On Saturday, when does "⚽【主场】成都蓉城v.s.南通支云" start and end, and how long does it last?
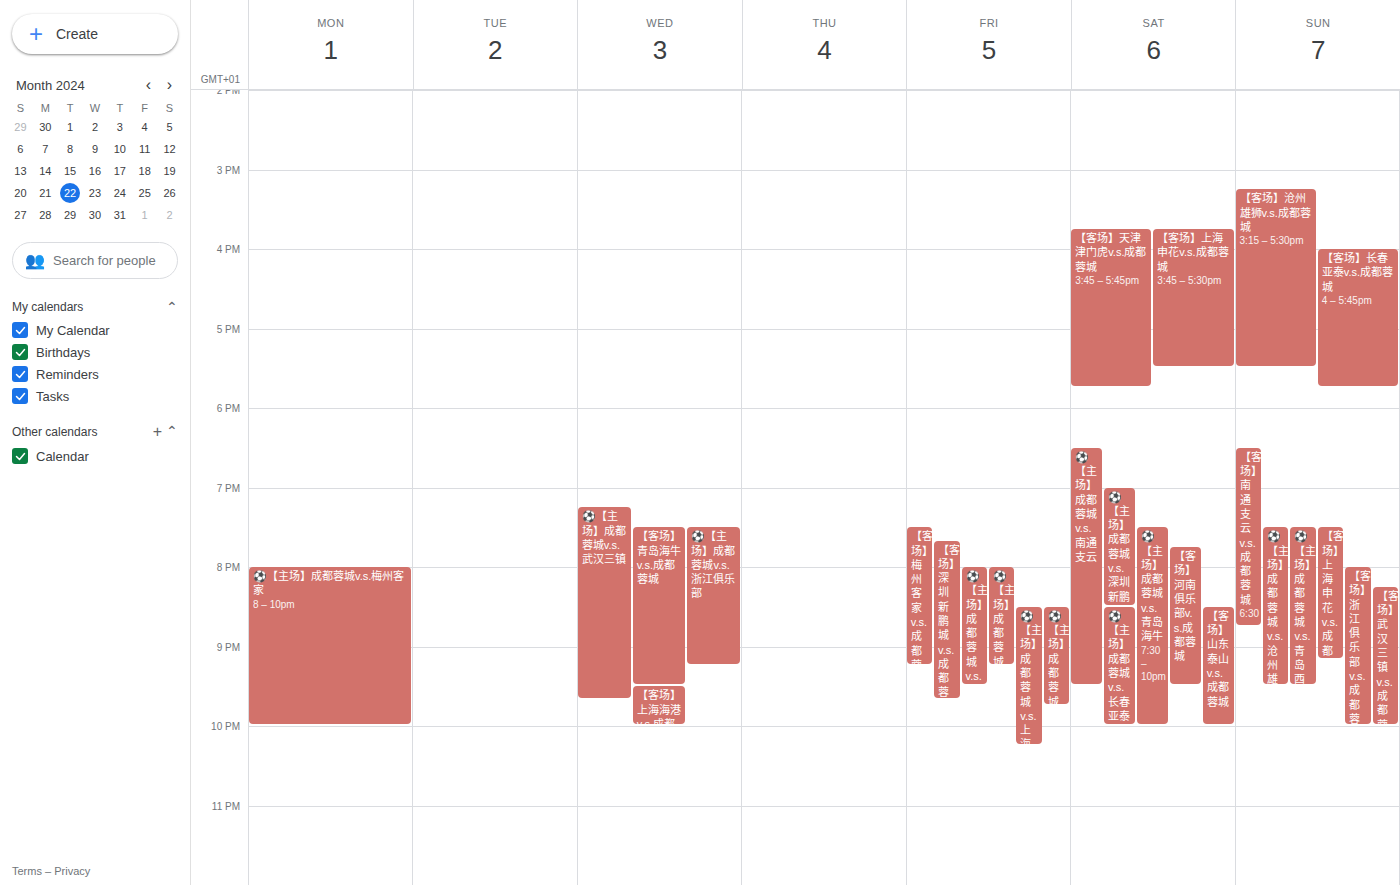
6:30 PM to 9:30 PM, 3 hours